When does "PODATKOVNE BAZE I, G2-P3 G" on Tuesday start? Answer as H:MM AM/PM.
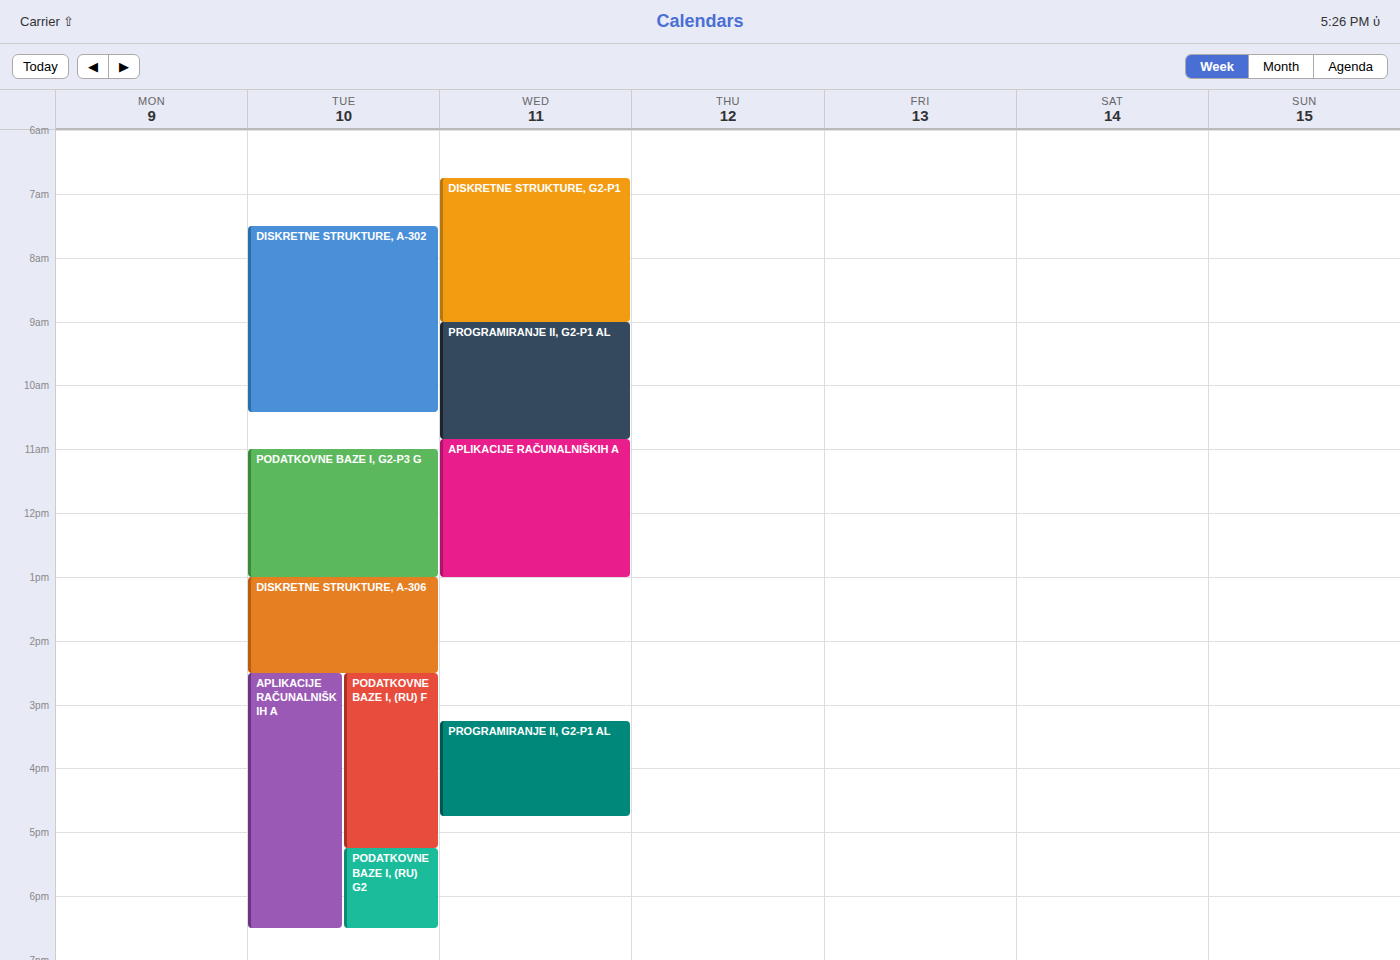
11:00 AM